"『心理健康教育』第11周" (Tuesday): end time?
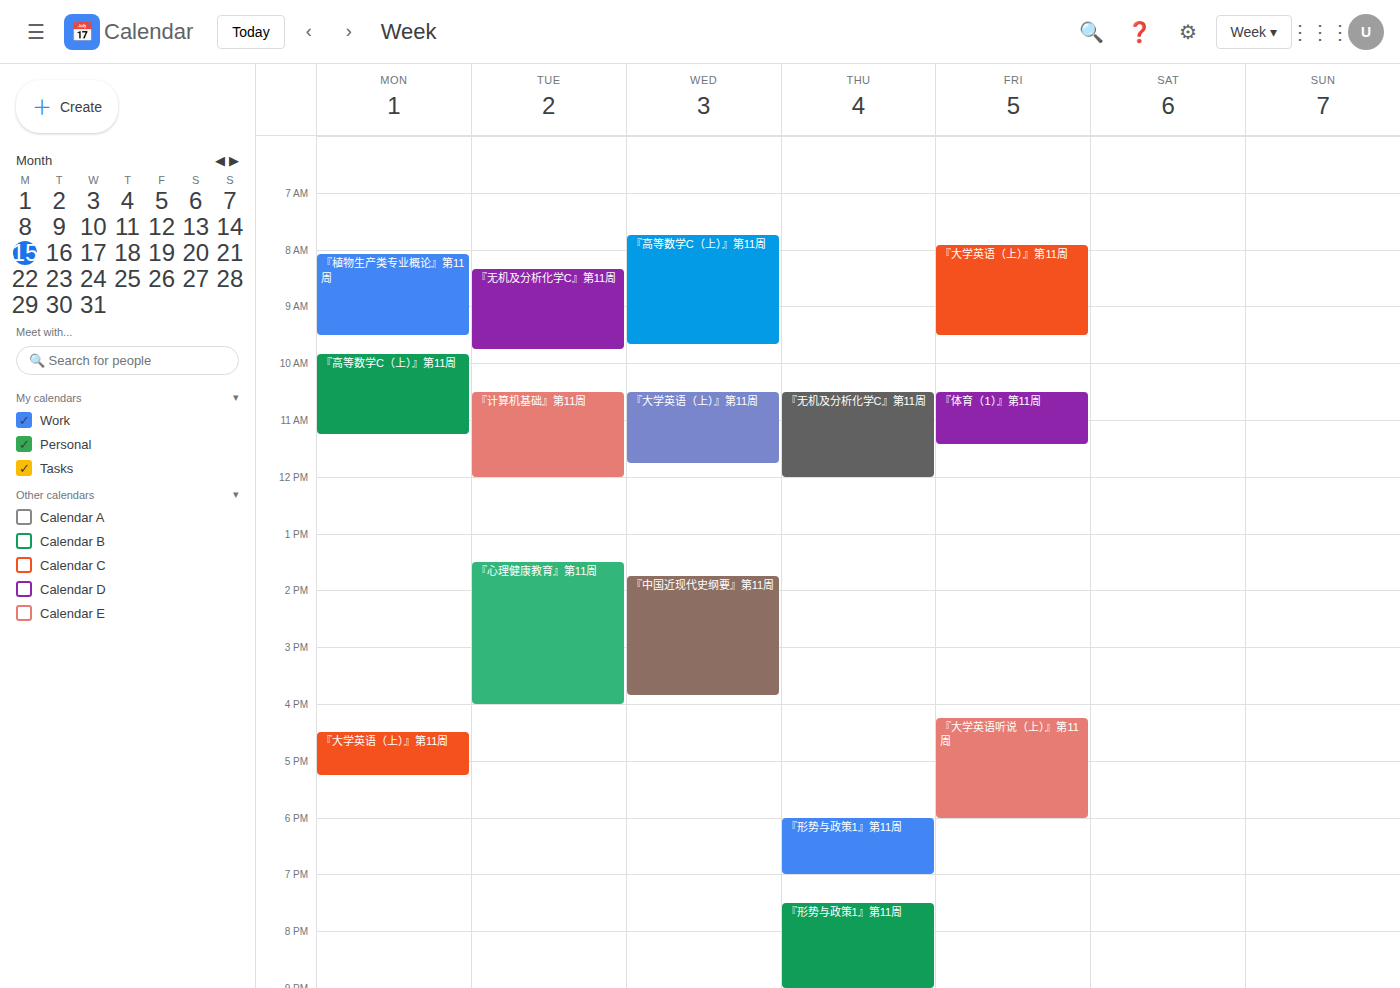
16:00